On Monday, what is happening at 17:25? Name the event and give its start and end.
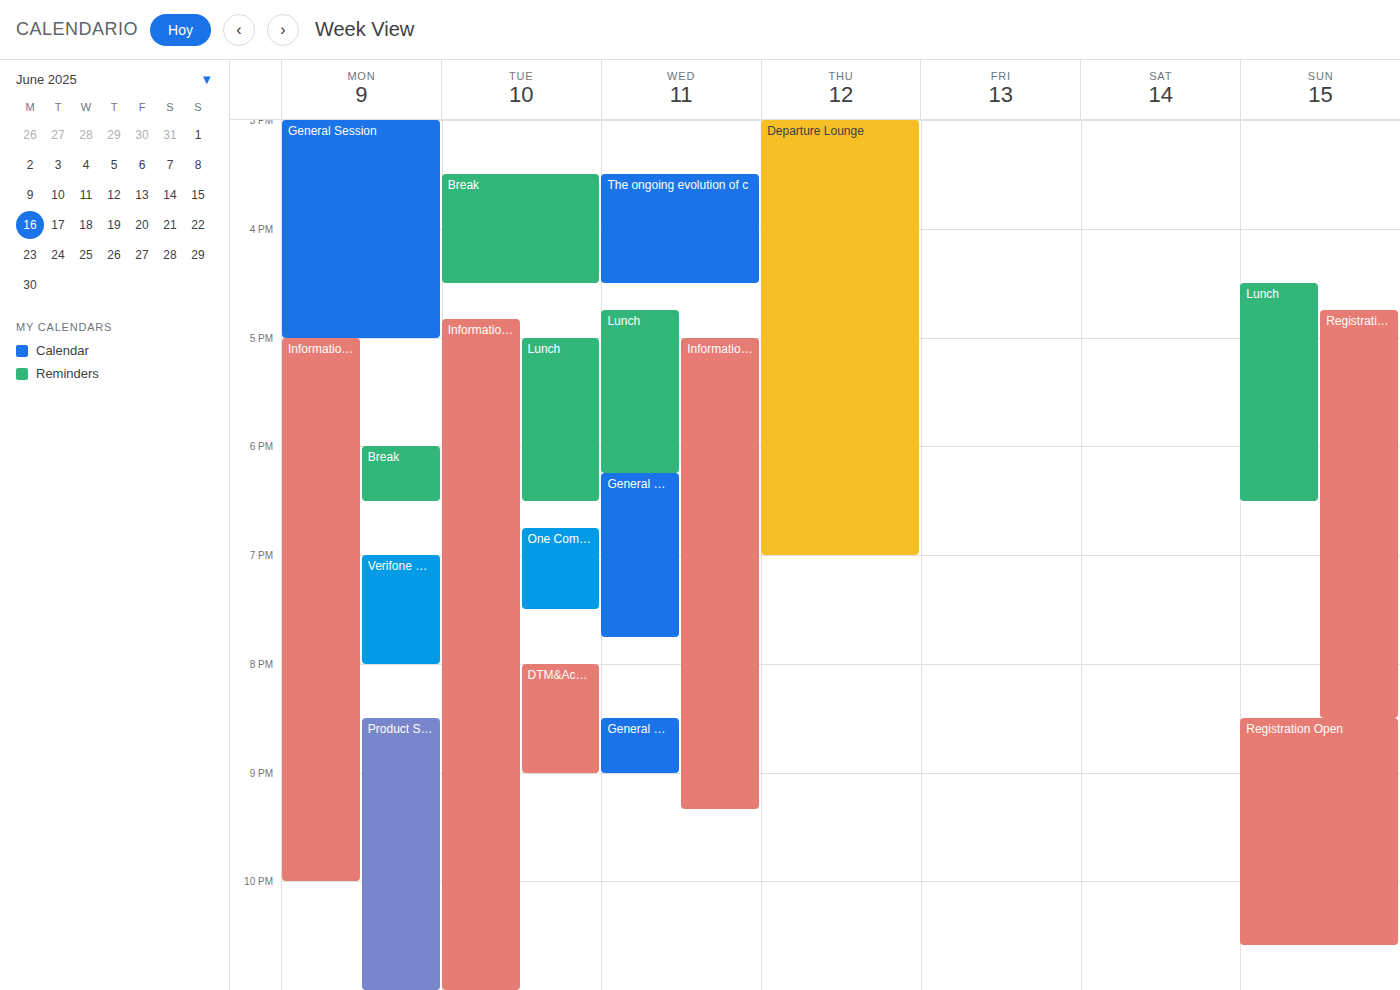
"Information Desk", 17:00 to 22:00